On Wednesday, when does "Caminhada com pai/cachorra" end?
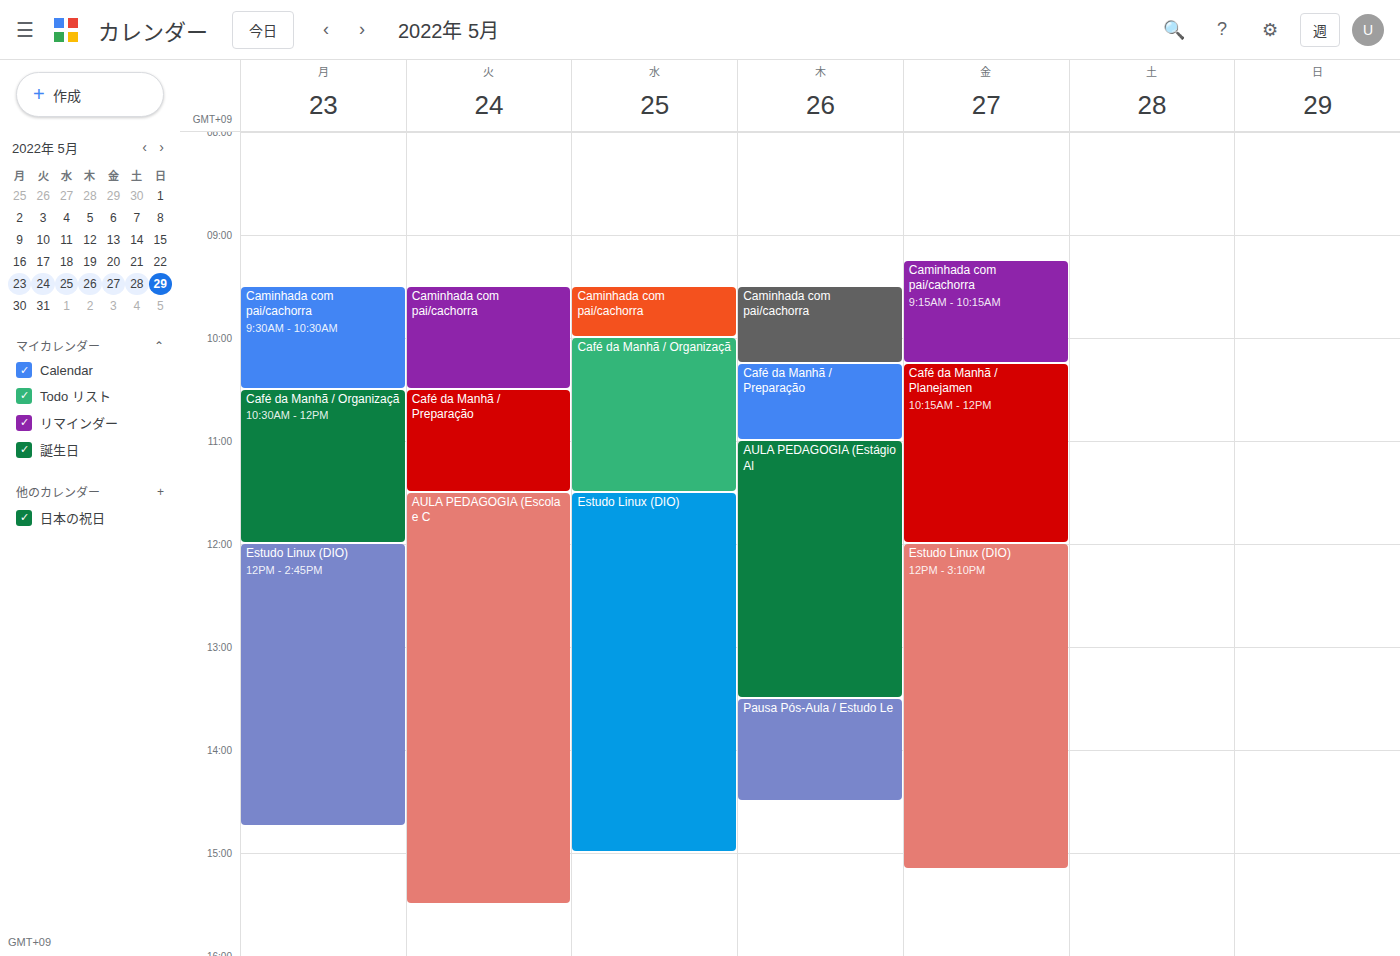
10:00 AM